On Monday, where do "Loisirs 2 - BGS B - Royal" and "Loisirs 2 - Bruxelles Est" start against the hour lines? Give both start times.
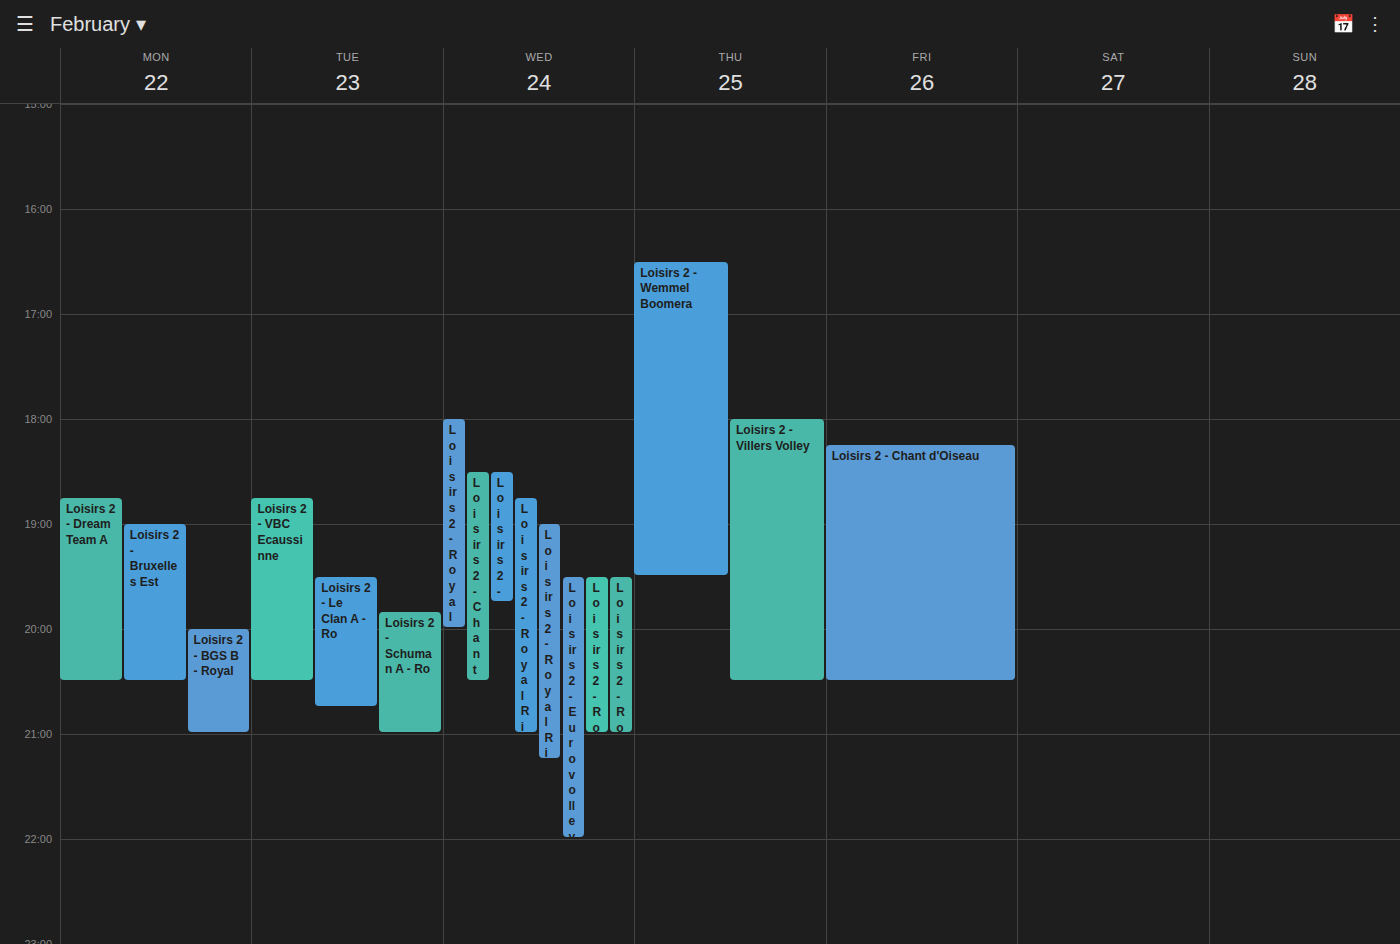
"Loisirs 2 - BGS B - Royal": 8:00 PM, exactly on the 8 PM line. "Loisirs 2 - Bruxelles Est": 7:00 PM, exactly on the 7 PM line.